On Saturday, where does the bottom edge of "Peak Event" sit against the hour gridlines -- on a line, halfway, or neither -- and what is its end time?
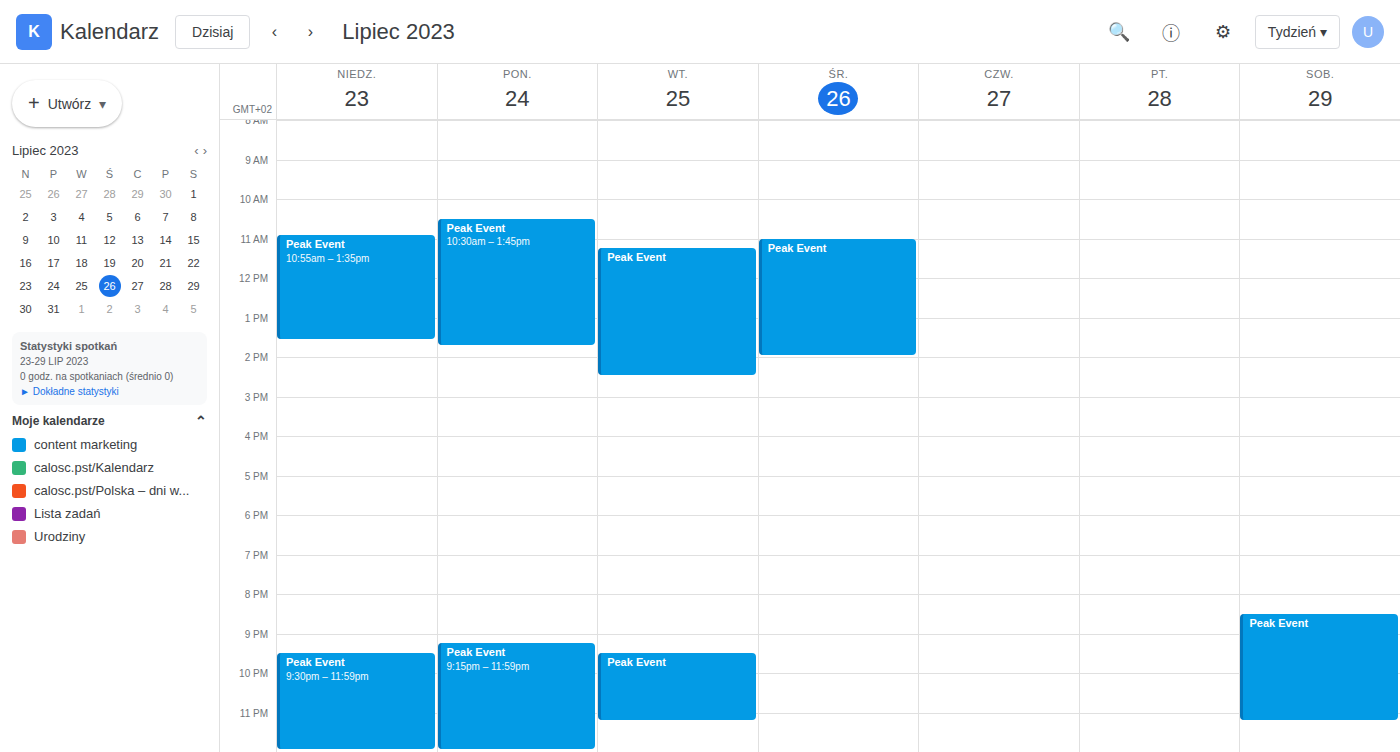
11:15 PM -- neither: a quarter of the way from the 11 PM line to the 12 AM line.